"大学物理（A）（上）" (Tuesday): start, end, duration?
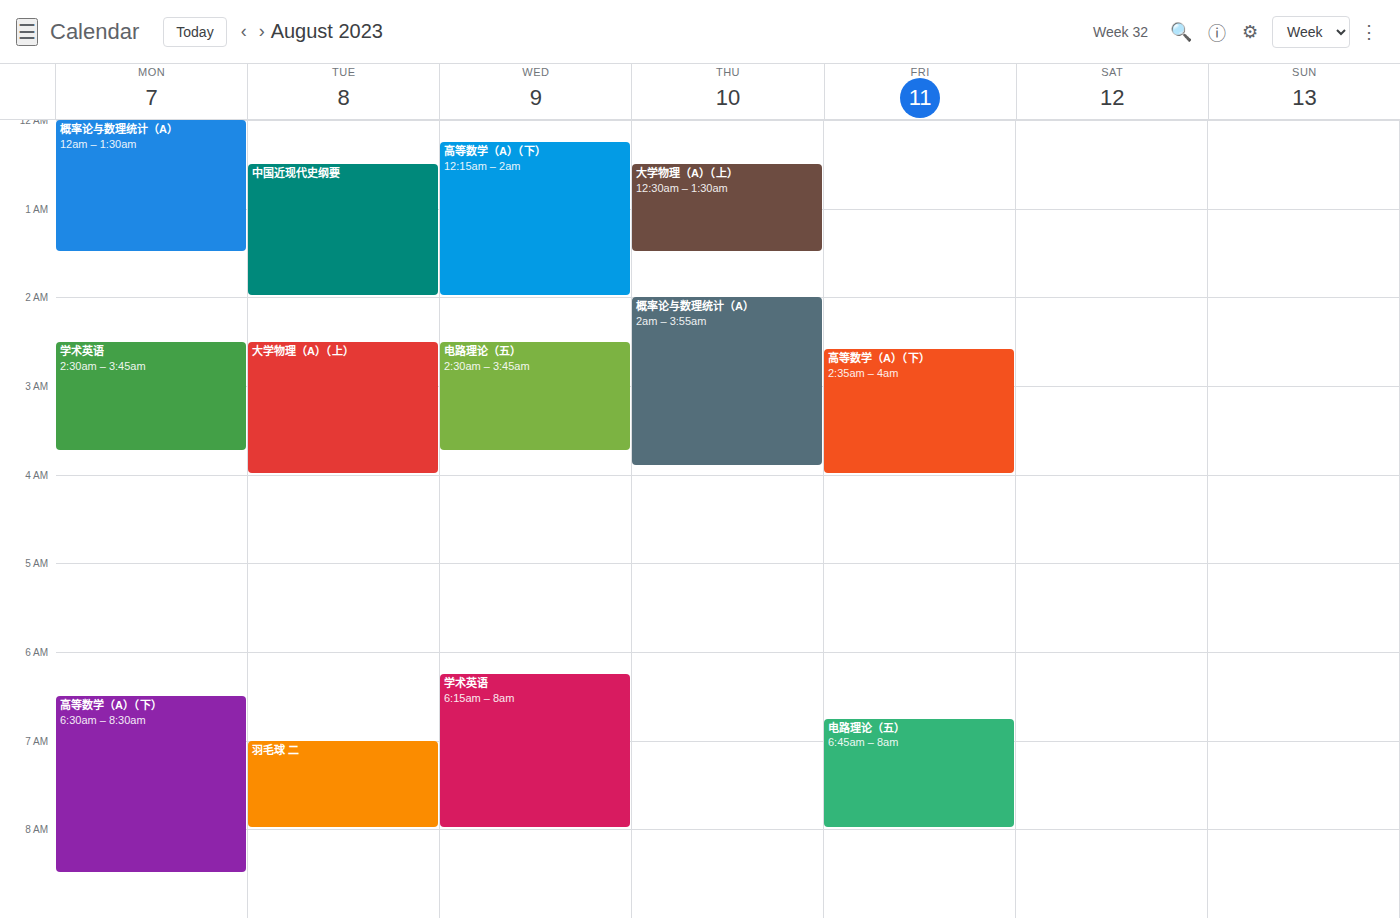
2:30 AM to 4:00 AM, 1 hour 30 minutes